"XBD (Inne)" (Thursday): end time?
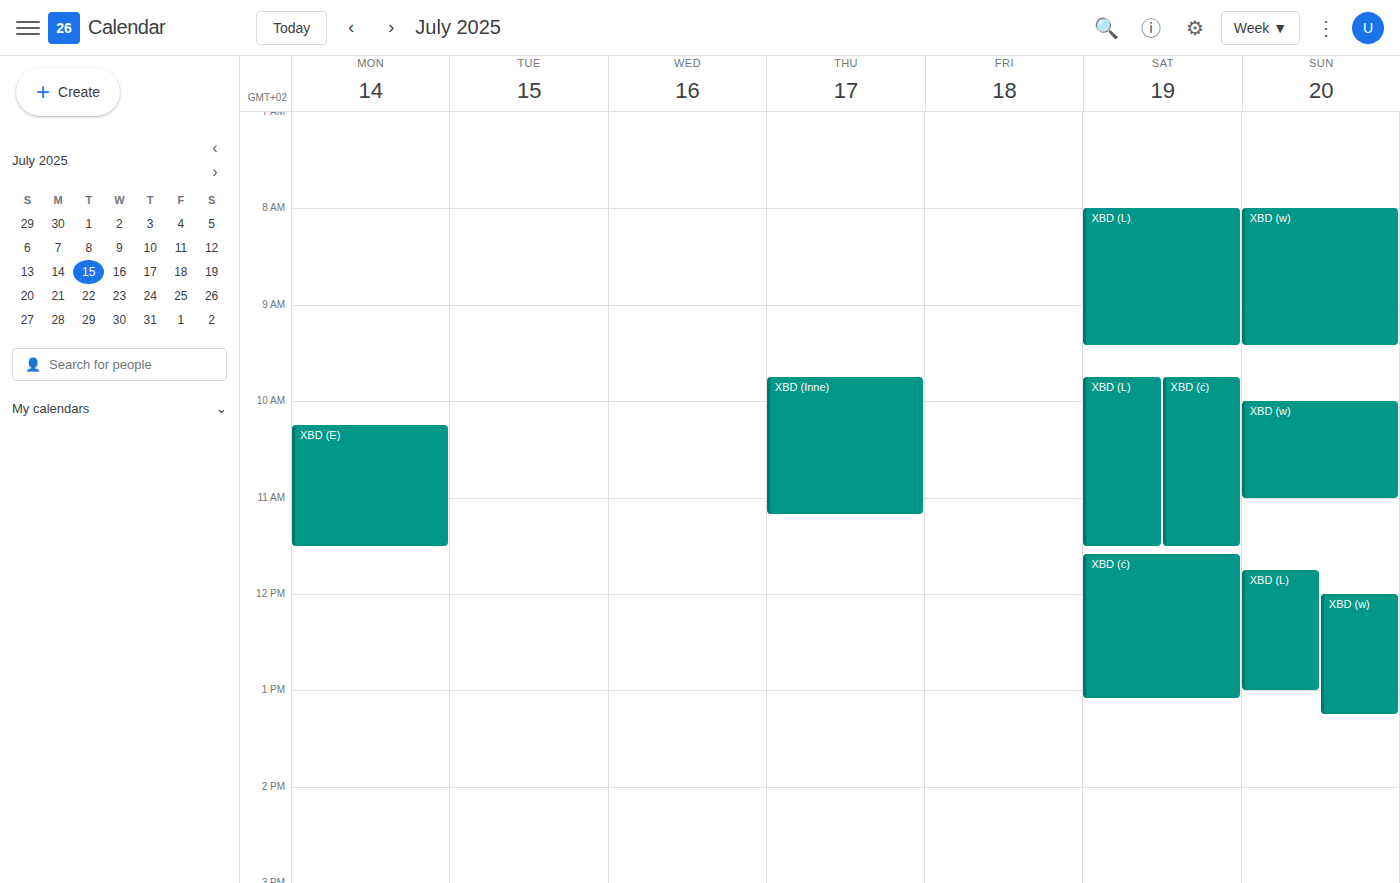
11:10 AM